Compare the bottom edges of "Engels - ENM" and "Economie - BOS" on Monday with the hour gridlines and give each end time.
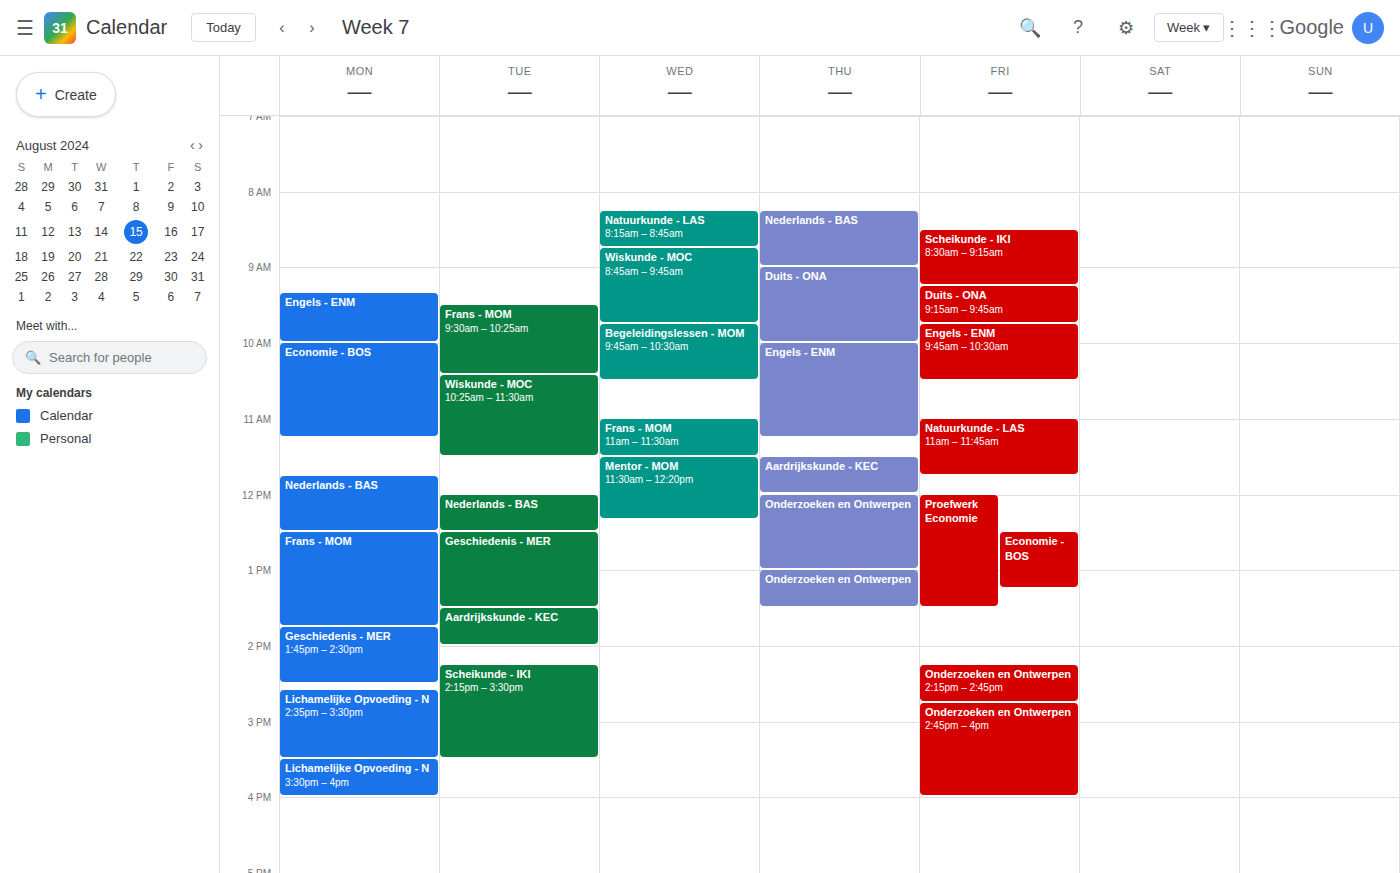
"Engels - ENM": 10:00, exactly on the 10:00 line. "Economie - BOS": 11:15, neither: a quarter of the way from the 11:00 line to the 12:00 line.